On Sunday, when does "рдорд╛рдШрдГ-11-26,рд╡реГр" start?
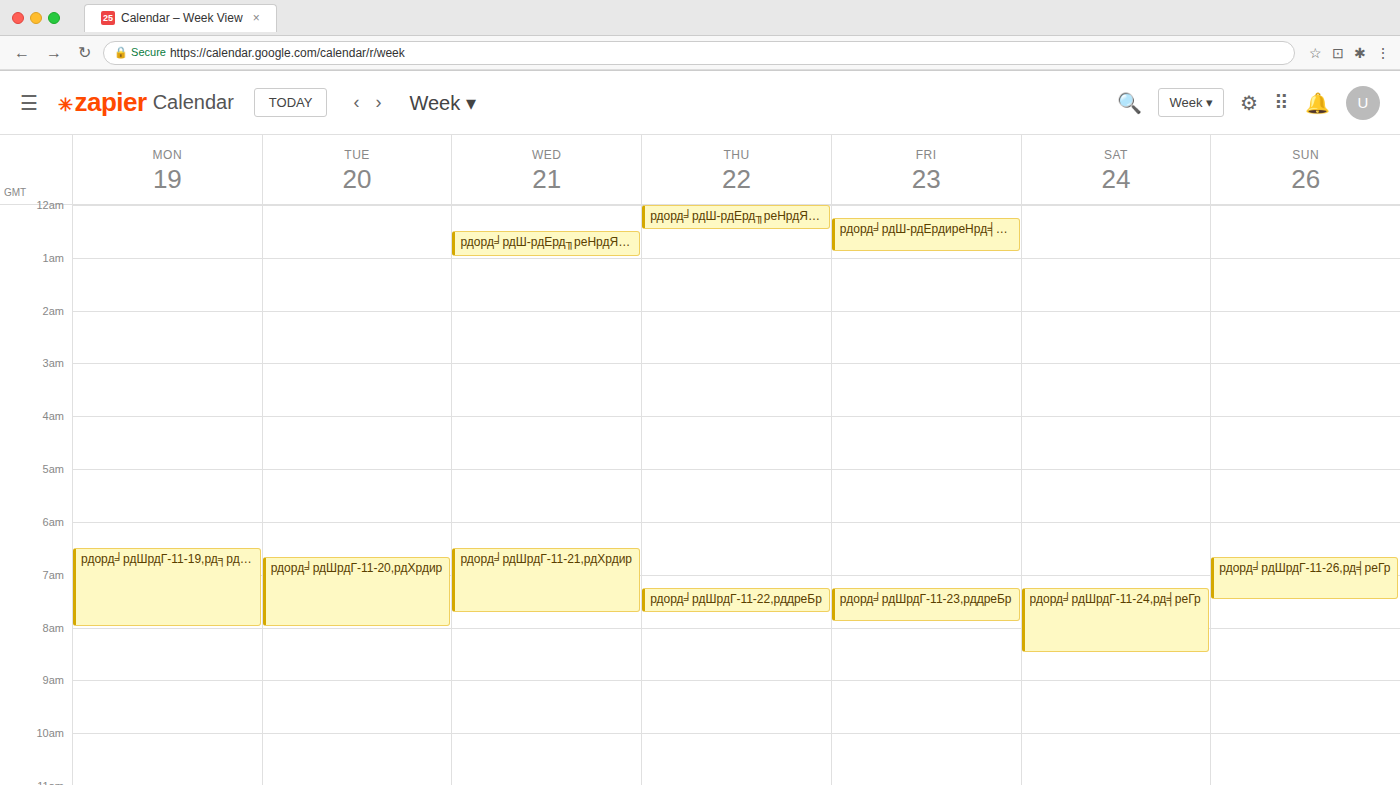
6:40 AM